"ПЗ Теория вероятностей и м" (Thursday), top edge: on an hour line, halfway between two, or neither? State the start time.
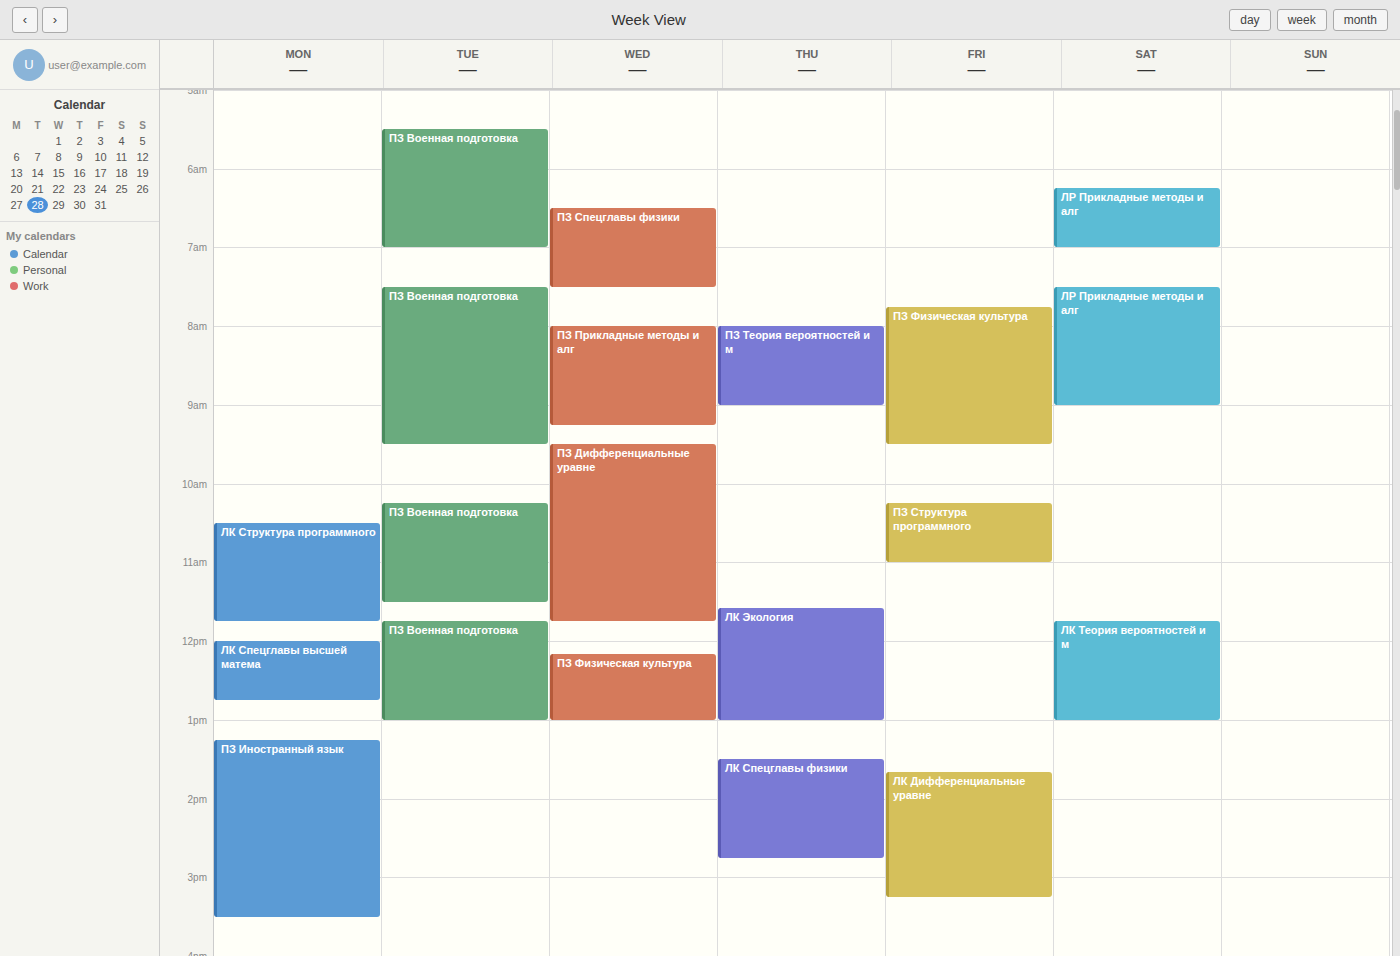
08:00 -- exactly on the 08:00 line.